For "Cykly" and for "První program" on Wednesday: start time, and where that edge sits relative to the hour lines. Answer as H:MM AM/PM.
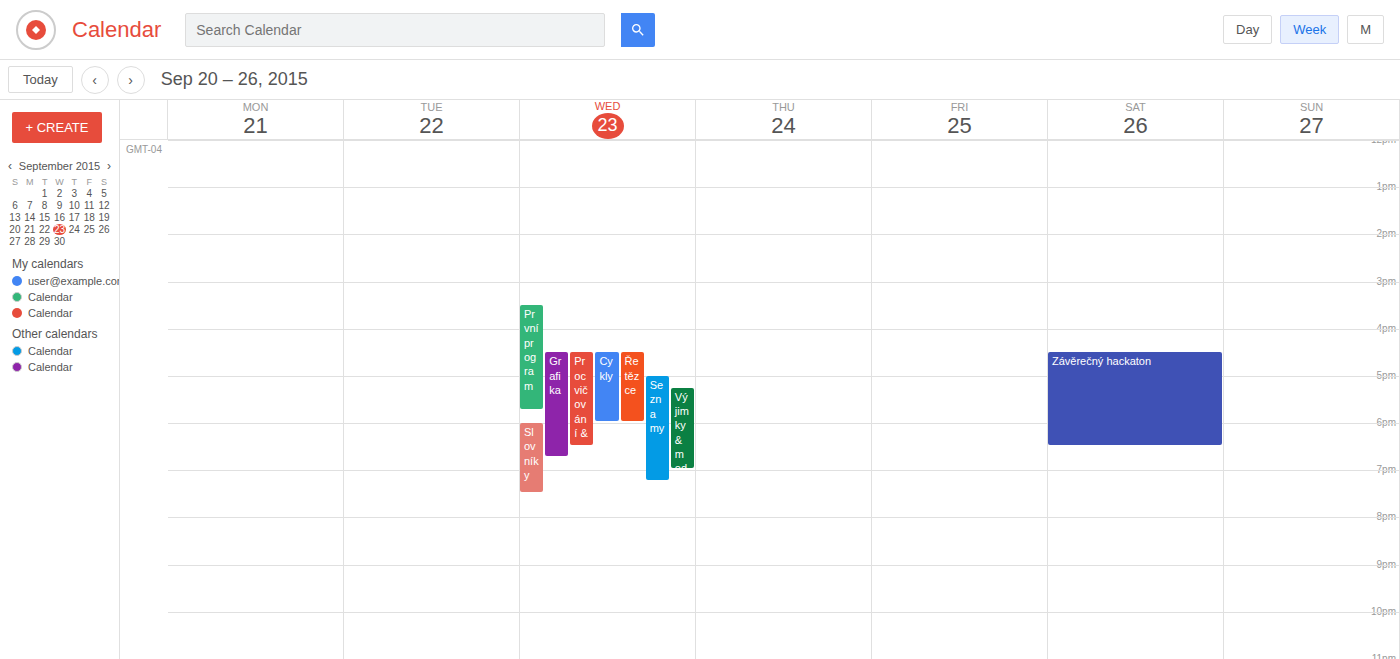
"Cykly": 4:30 PM, halfway between the 4 PM and 5 PM lines. "První program": 3:30 PM, halfway between the 3 PM and 4 PM lines.